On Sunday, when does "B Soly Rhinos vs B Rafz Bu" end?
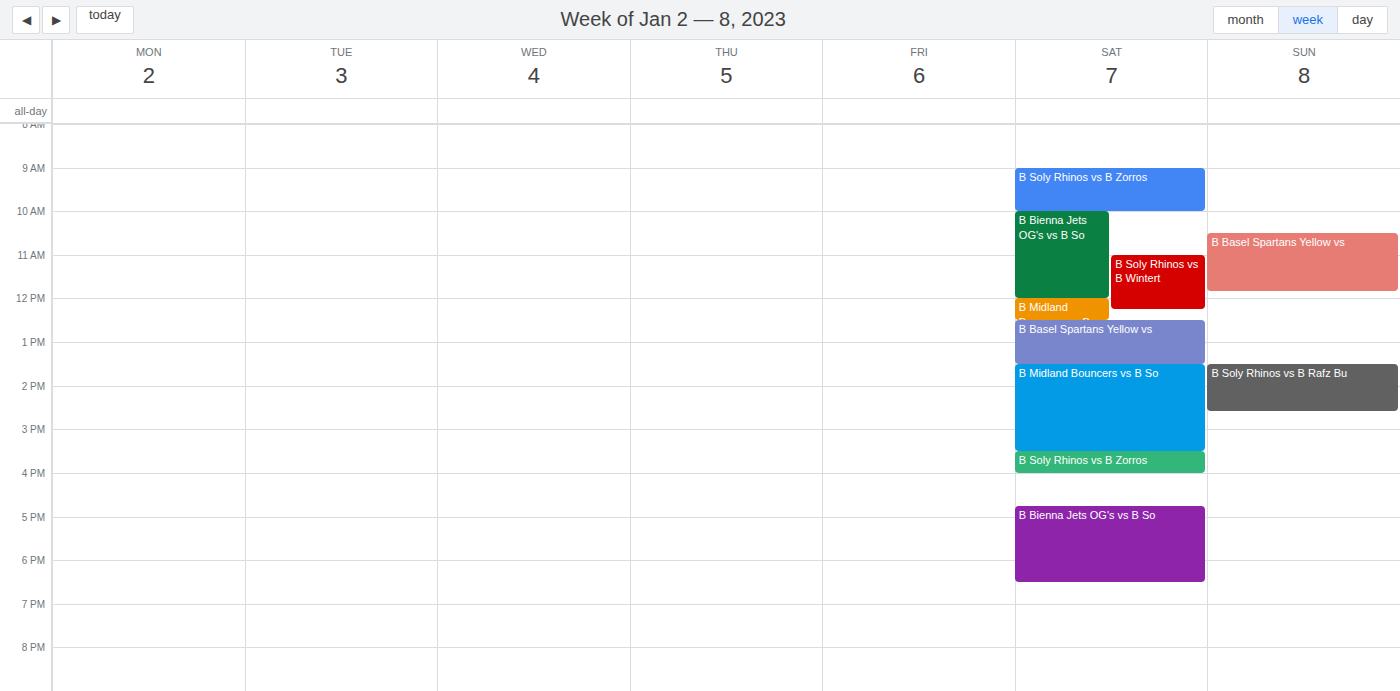
2:35 PM